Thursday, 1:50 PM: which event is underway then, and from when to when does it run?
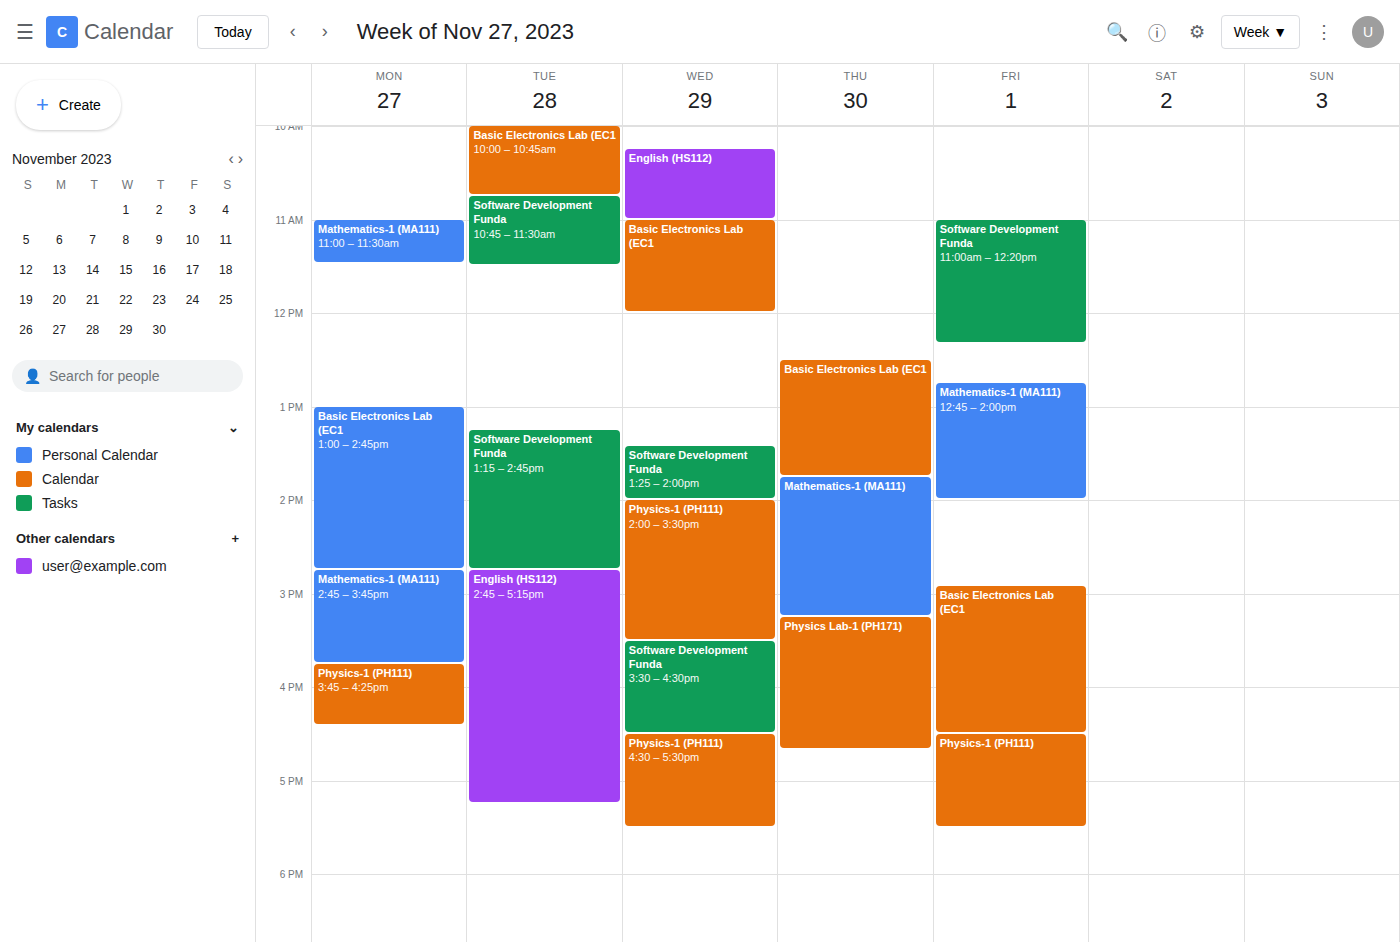
"Mathematics-1 (MA111)", 1:45 PM to 3:15 PM